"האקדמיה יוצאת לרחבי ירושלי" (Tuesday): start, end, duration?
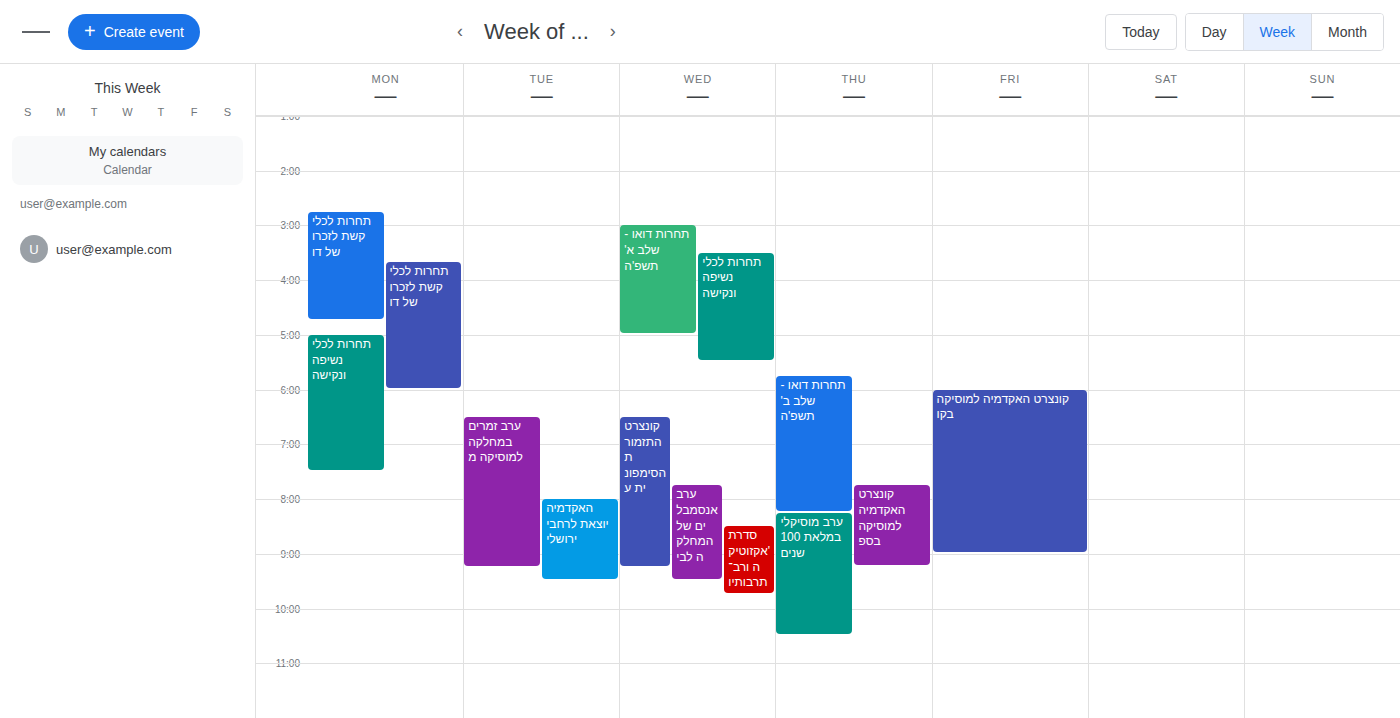
8:00 PM to 9:30 PM, 1 hour 30 minutes